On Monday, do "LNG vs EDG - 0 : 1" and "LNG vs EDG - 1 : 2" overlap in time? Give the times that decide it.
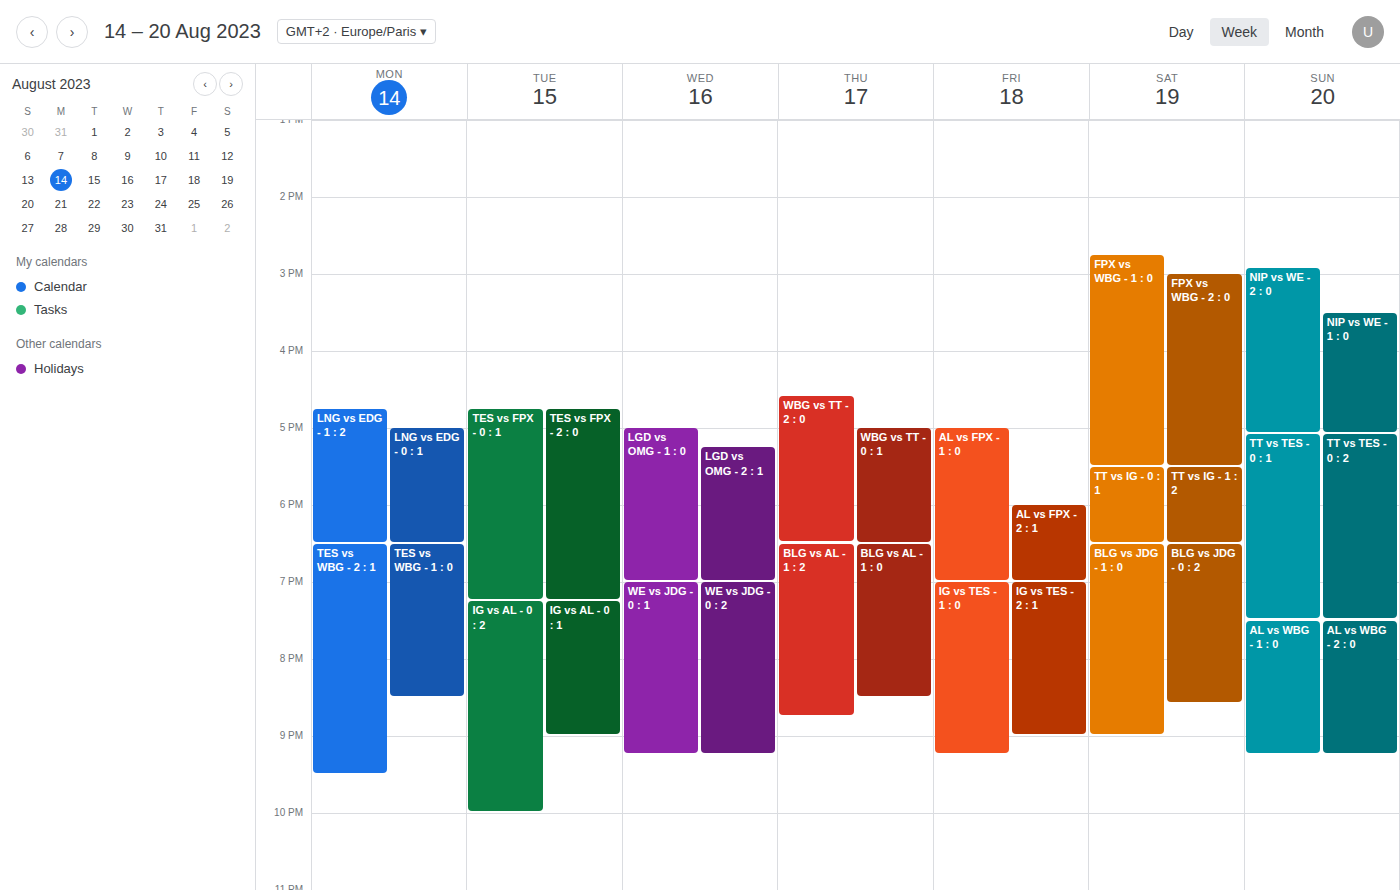
"LNG vs EDG - 0 : 1" runs 5:00 PM to 6:30 PM, inside "LNG vs EDG - 1 : 2" -- they overlap.